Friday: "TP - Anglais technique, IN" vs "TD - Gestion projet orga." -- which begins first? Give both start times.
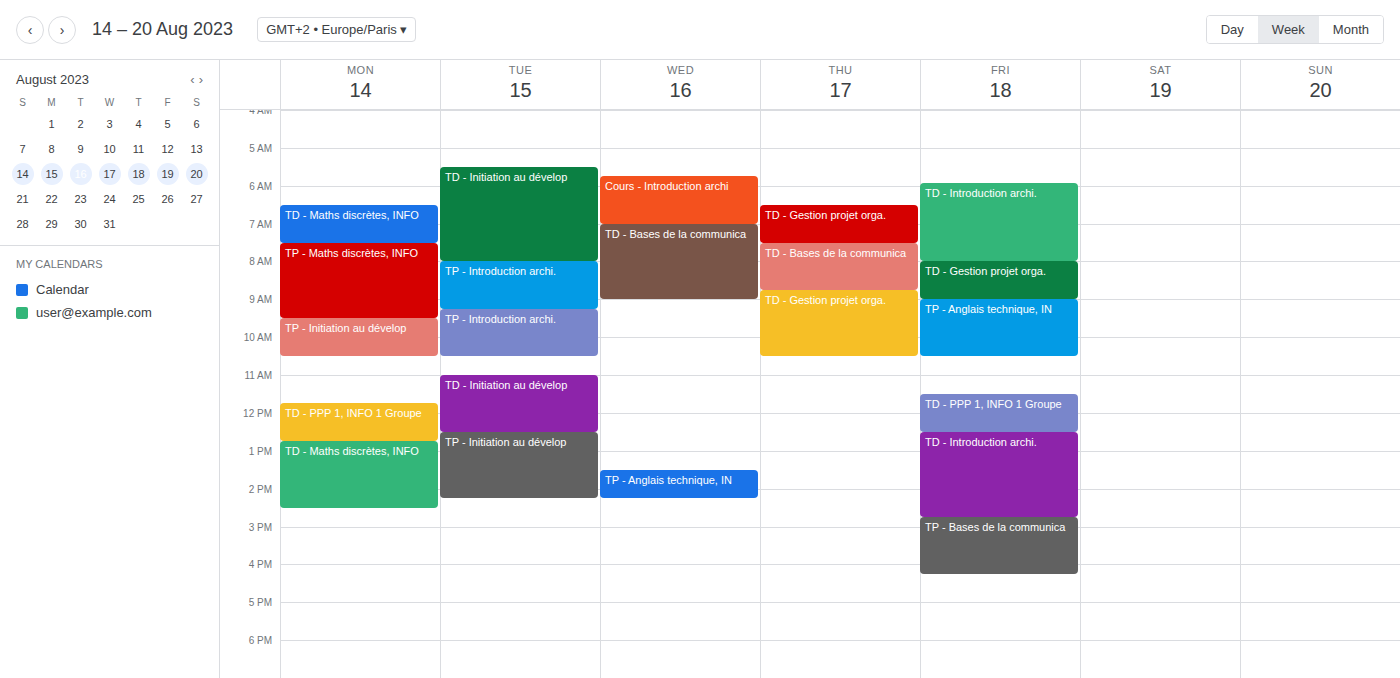
"TD - Gestion projet orga." 08:00; "TP - Anglais technique, IN" 09:00.